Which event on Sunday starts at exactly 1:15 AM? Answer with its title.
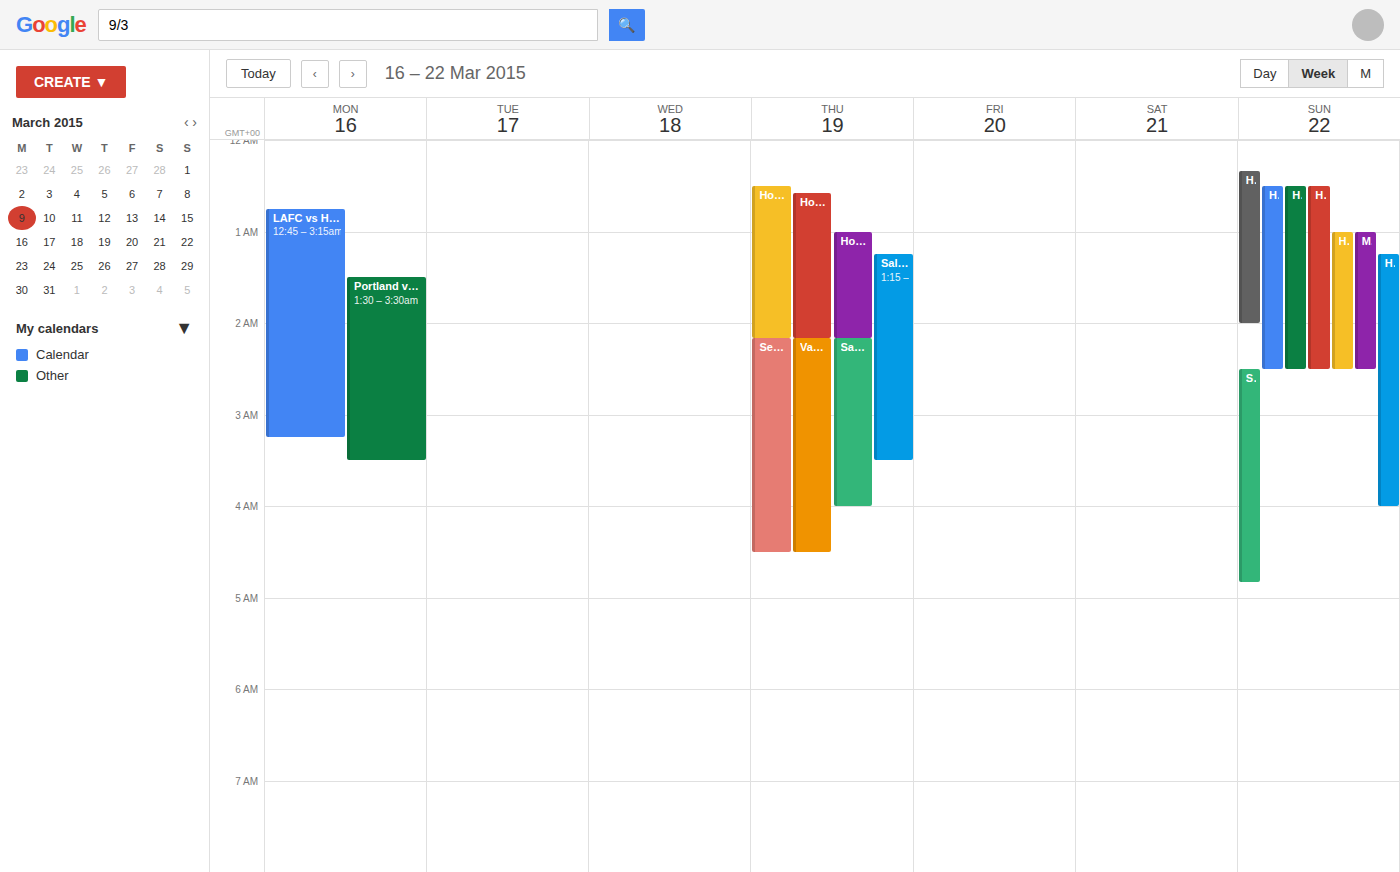
"Houston vs Chicago"